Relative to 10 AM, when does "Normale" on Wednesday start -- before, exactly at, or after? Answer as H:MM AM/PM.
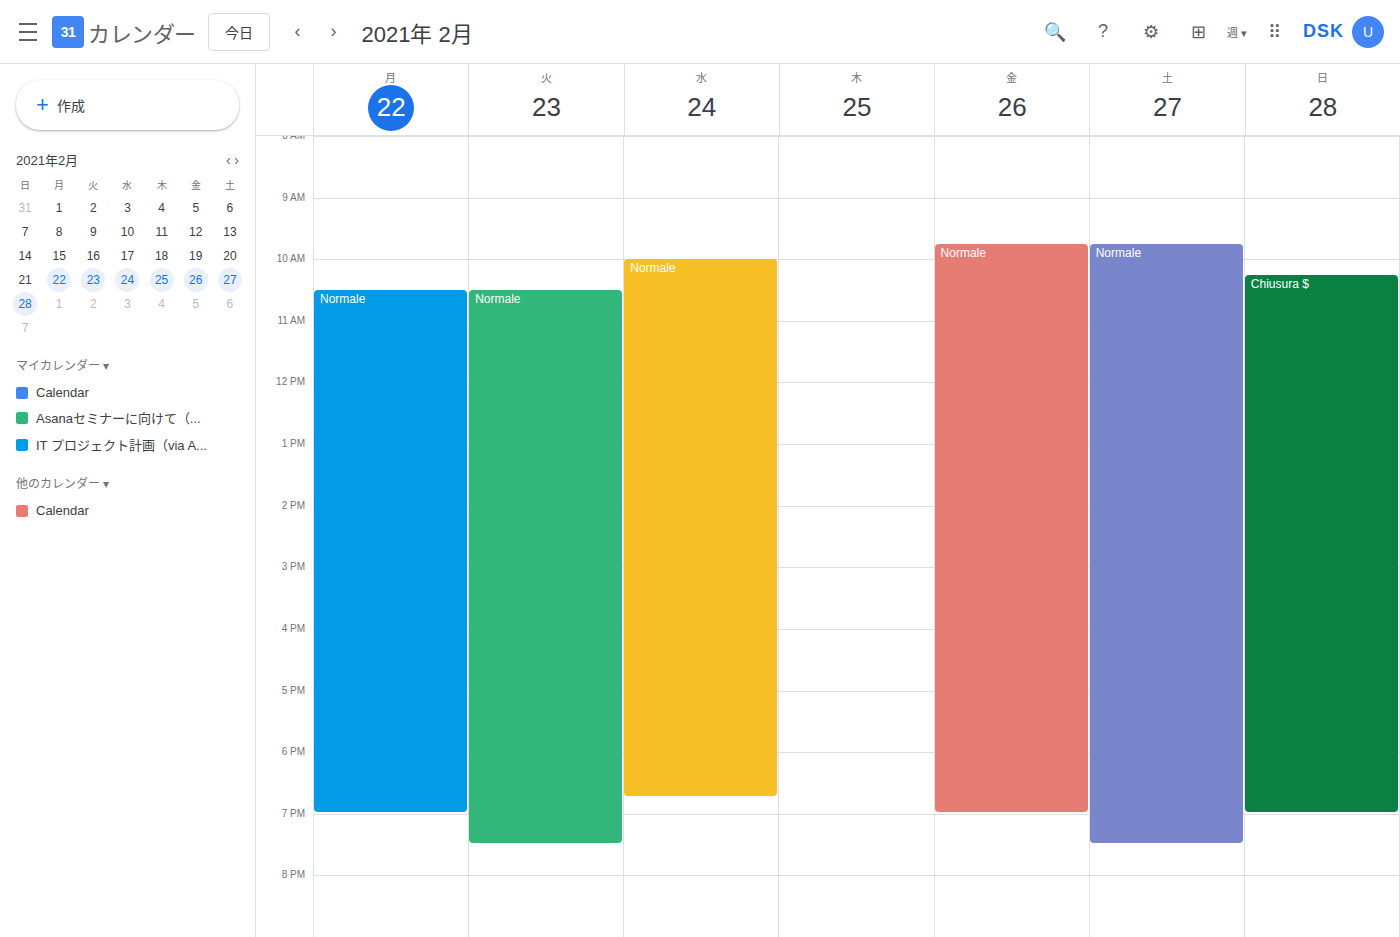
10:00 AM -- exactly at 10 AM, on the 10 AM line.